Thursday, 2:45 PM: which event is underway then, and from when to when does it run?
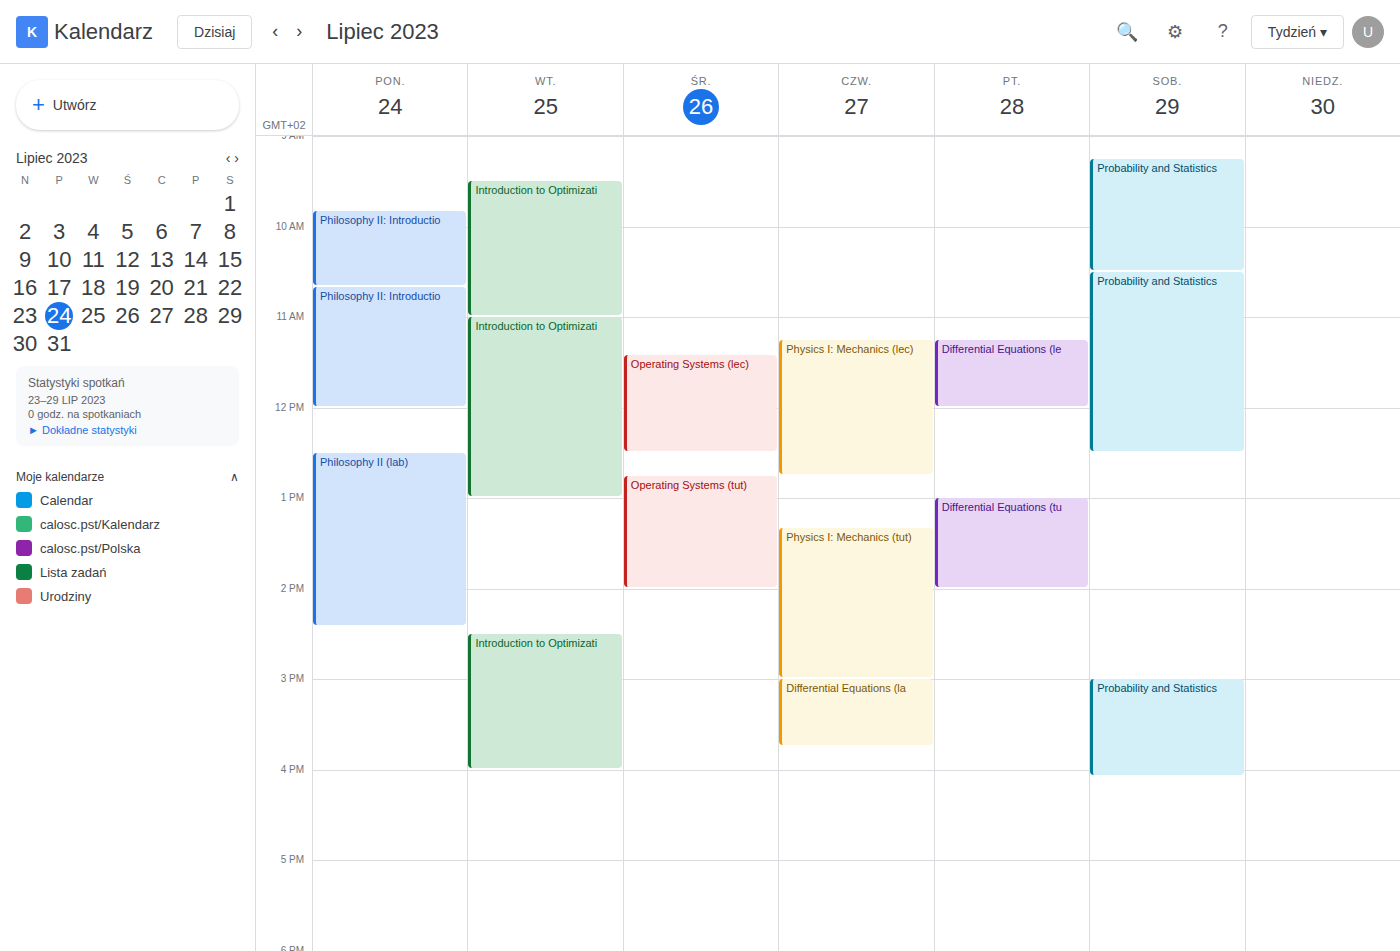
"Physics I: Mechanics (tut)", 1:20 PM to 3:00 PM